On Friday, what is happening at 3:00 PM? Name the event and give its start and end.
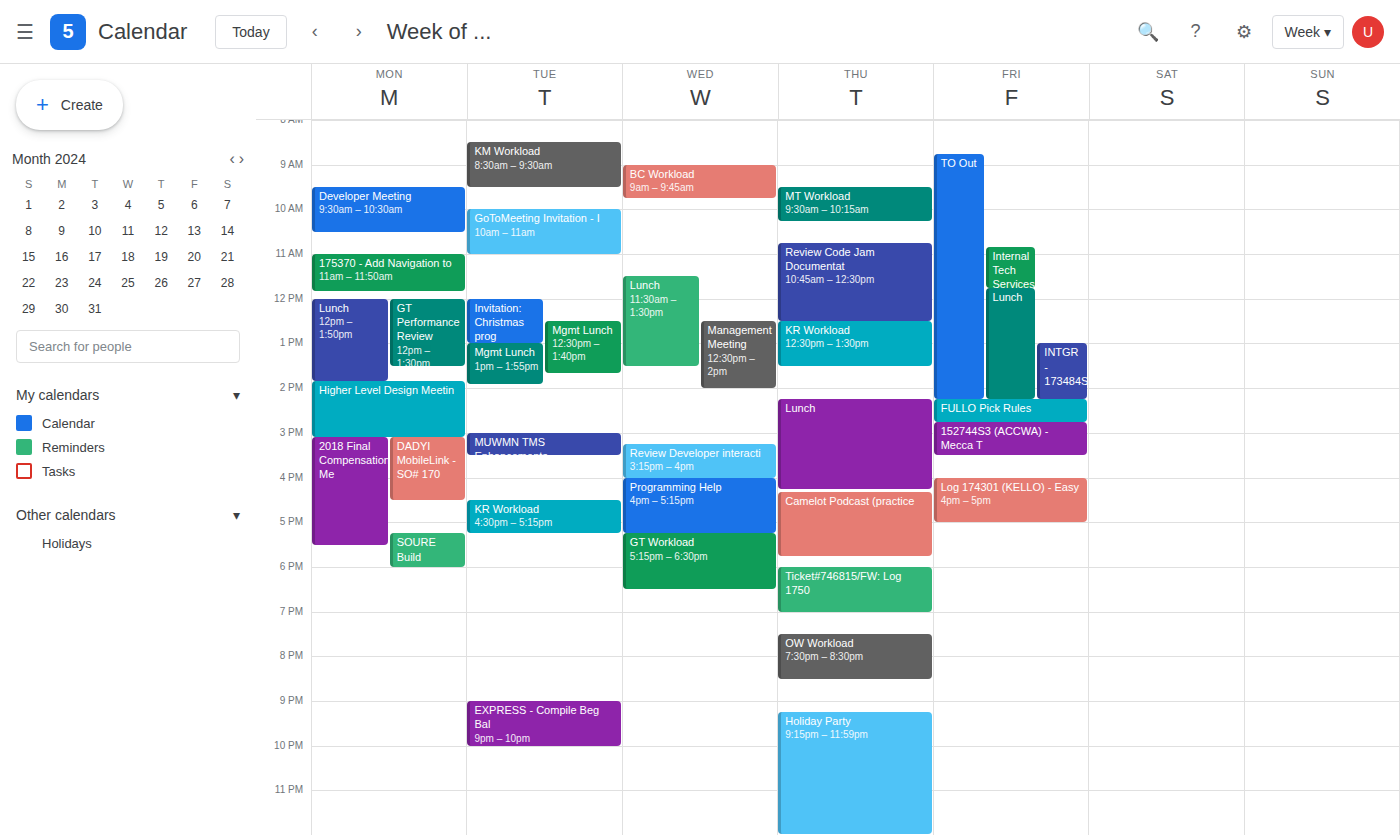
"152744S3 (ACCWA) - Mecca T", 2:45 PM to 3:30 PM